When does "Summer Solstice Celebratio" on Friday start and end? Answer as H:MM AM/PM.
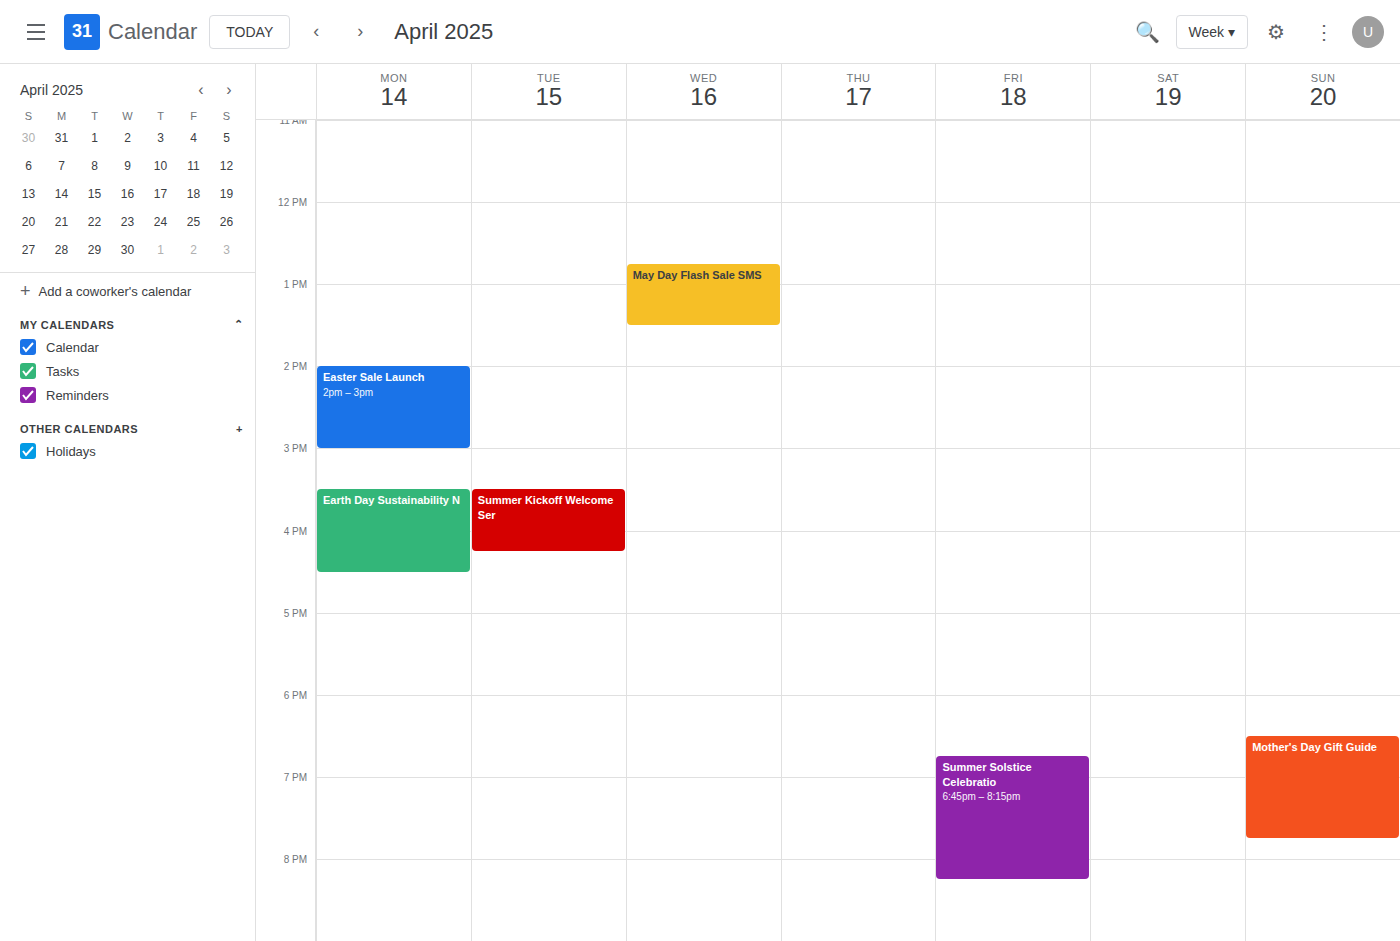
6:45 PM to 8:15 PM